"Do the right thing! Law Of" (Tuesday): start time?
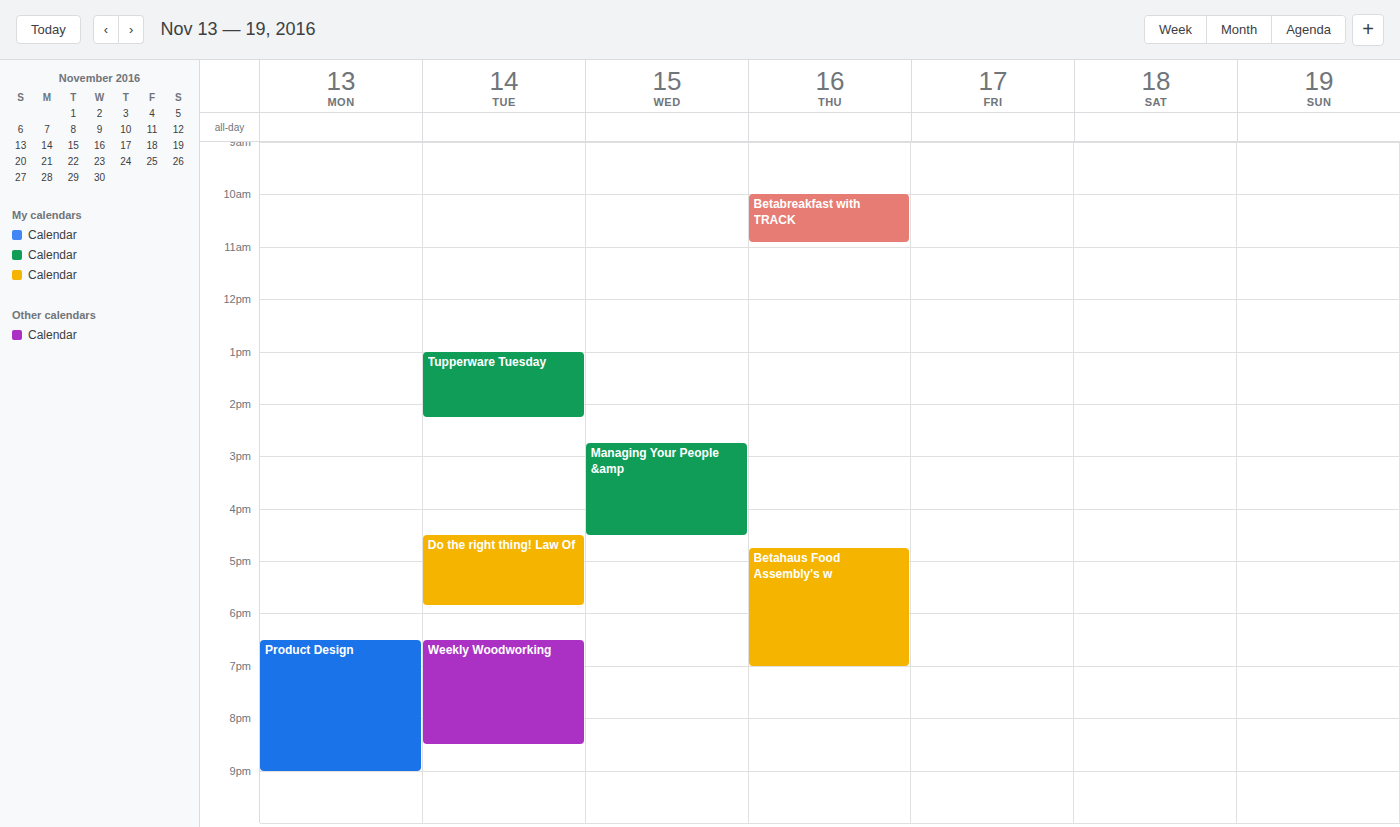
16:30